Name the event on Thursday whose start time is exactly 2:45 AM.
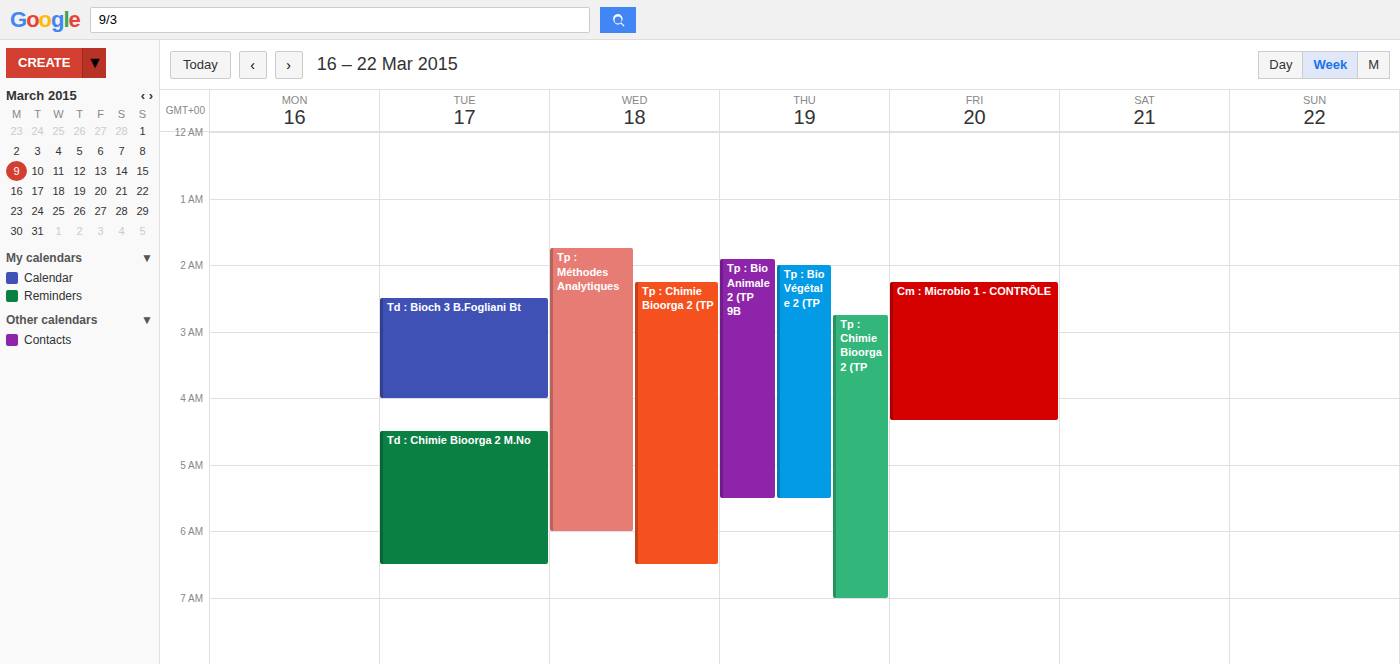
"Tp : Chimie Bioorga 2 (TP"